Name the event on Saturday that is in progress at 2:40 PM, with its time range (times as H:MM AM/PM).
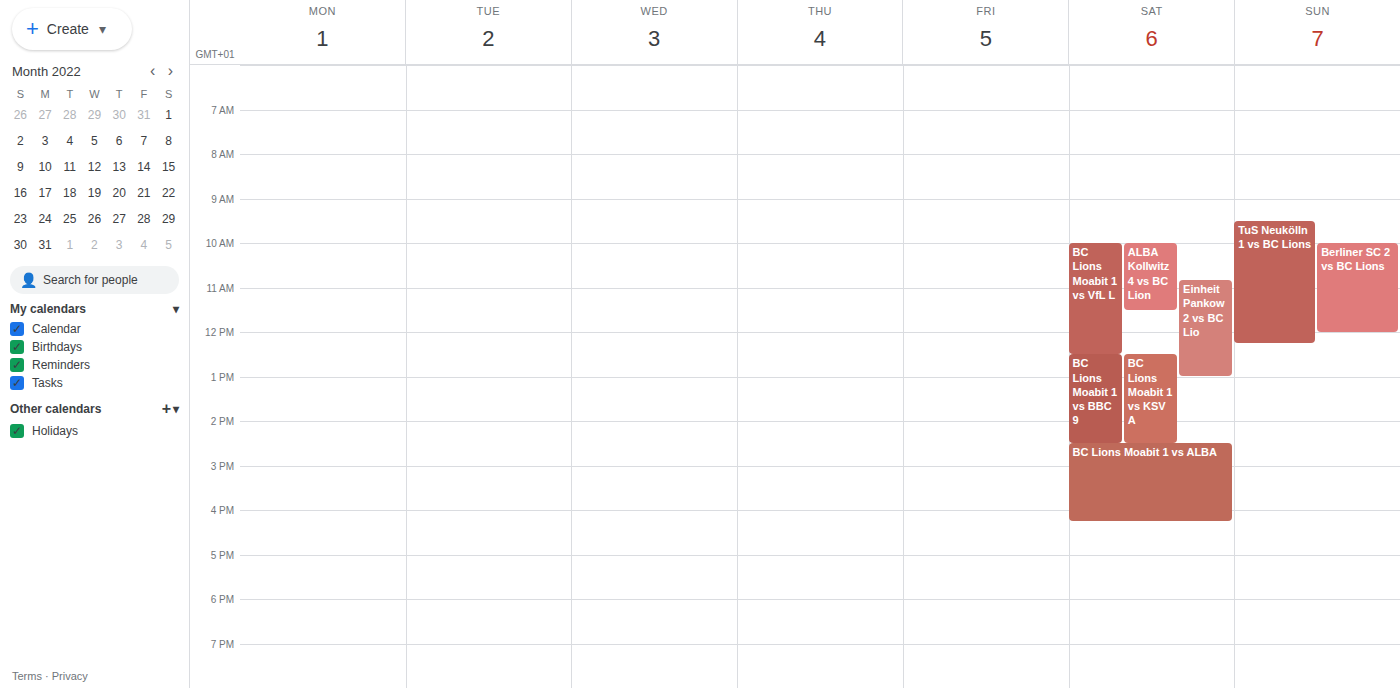
"BC Lions Moabit 1 vs ALBA", 2:30 PM to 4:15 PM